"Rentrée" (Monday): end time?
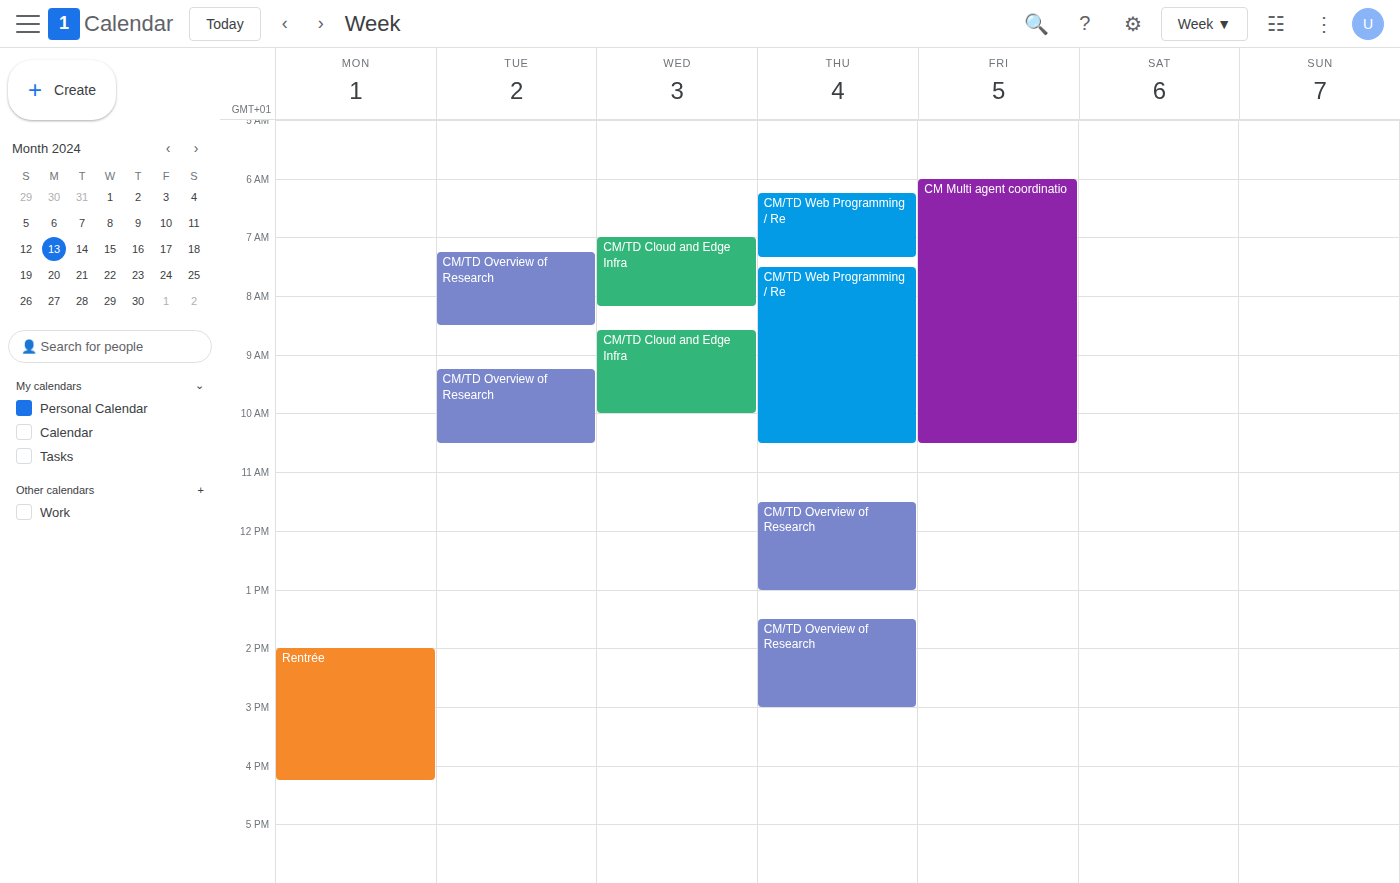
4:15 PM